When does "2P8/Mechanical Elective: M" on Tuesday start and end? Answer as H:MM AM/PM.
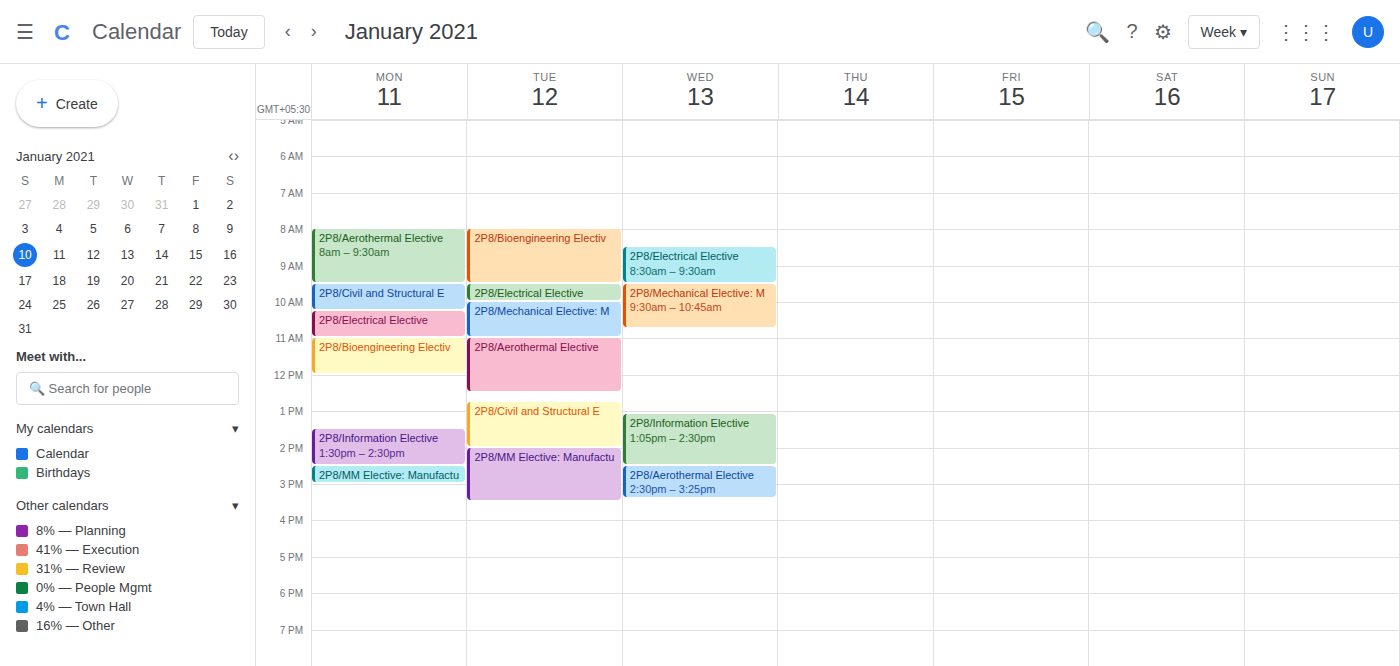
10:00 AM to 11:00 AM